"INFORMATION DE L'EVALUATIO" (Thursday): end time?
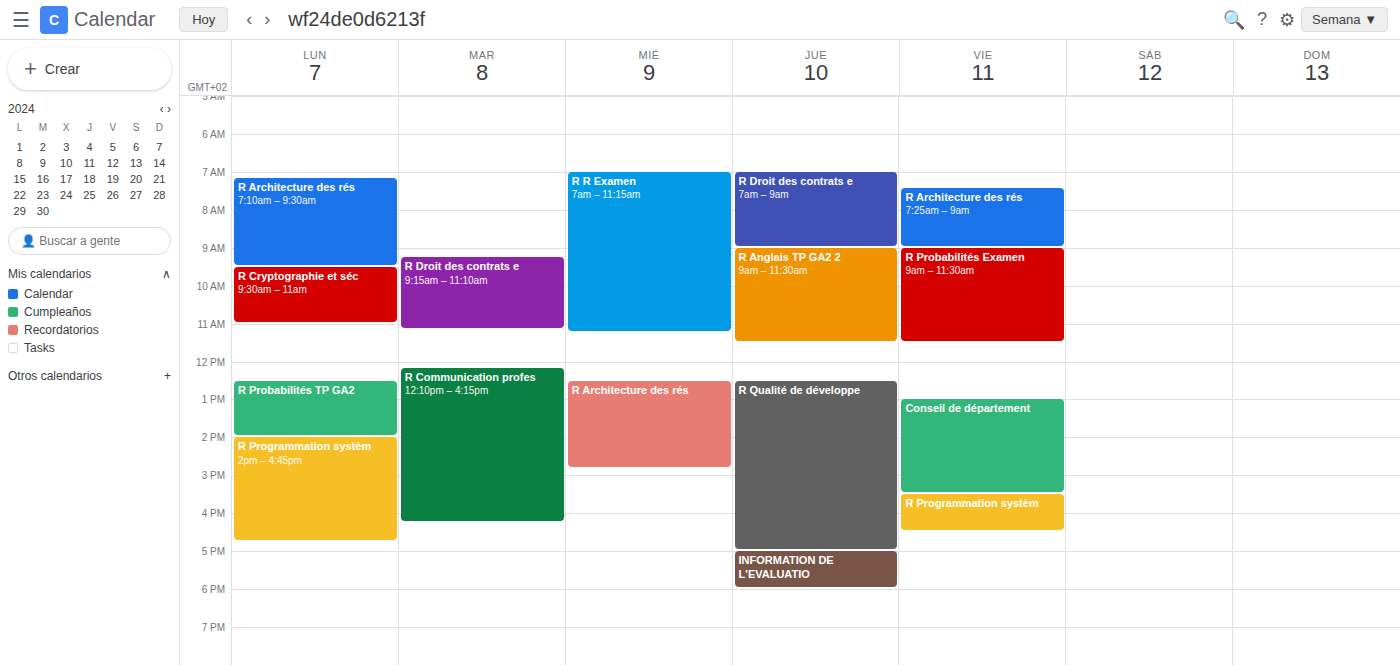
18:00